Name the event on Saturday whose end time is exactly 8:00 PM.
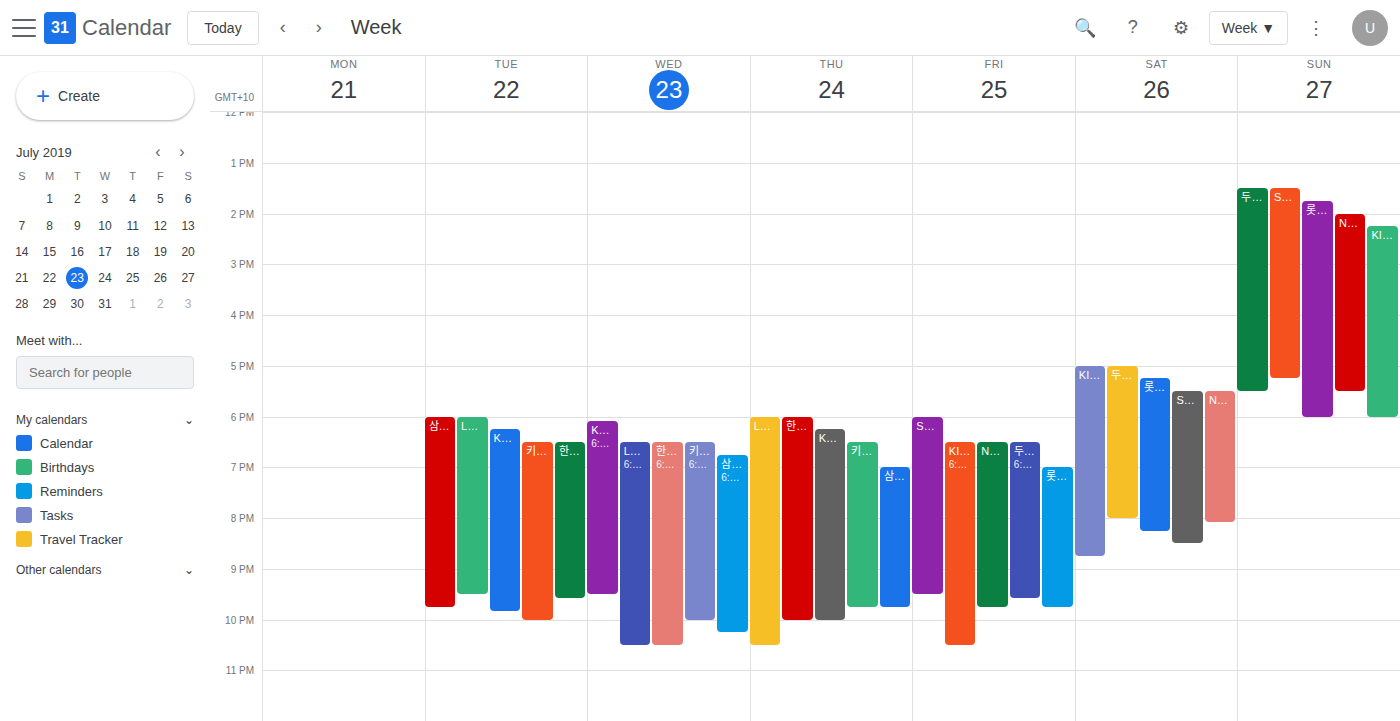
"두산 vs KT (수원)"